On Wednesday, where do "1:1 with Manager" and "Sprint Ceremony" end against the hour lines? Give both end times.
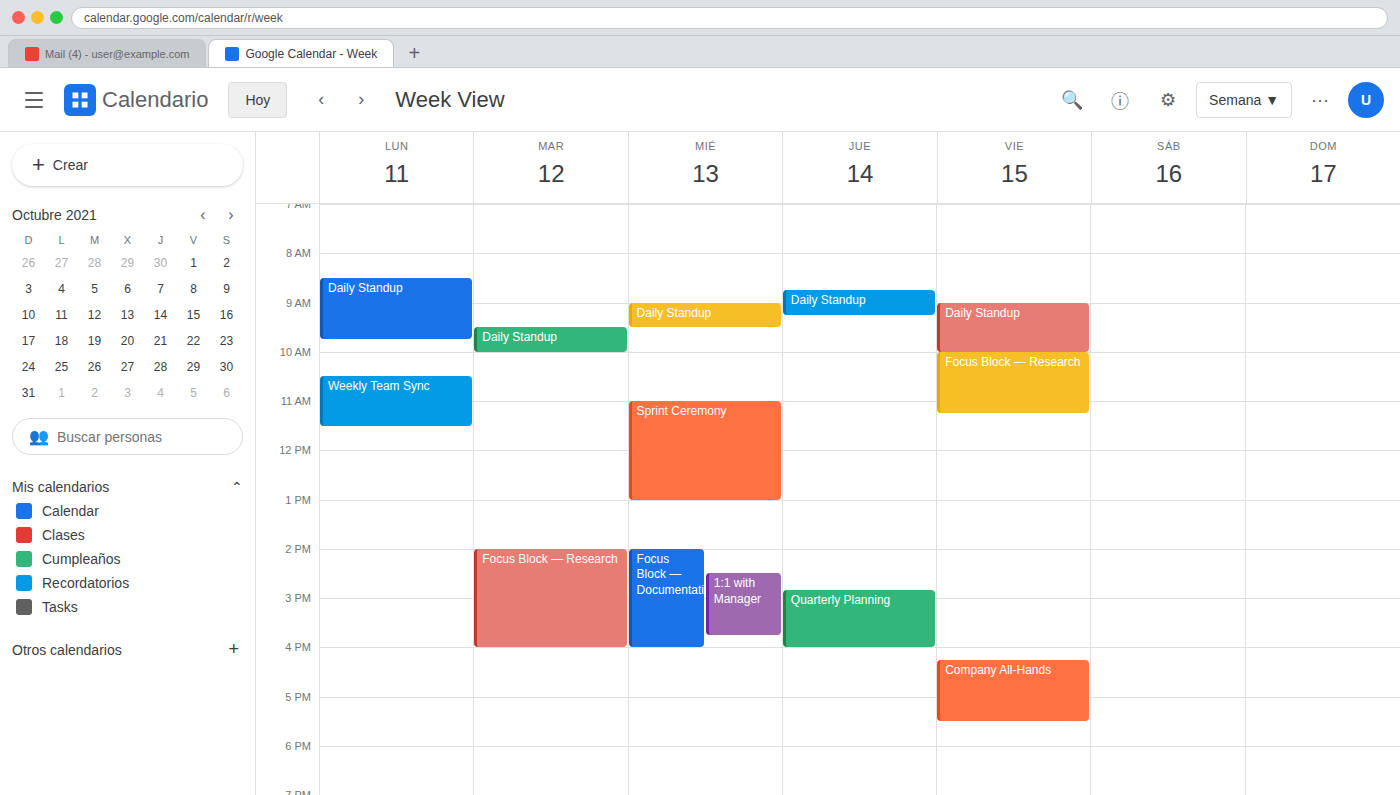
"1:1 with Manager": 15:45, neither: three quarters of the way from the 15:00 line to the 16:00 line. "Sprint Ceremony": 13:00, exactly on the 13:00 line.